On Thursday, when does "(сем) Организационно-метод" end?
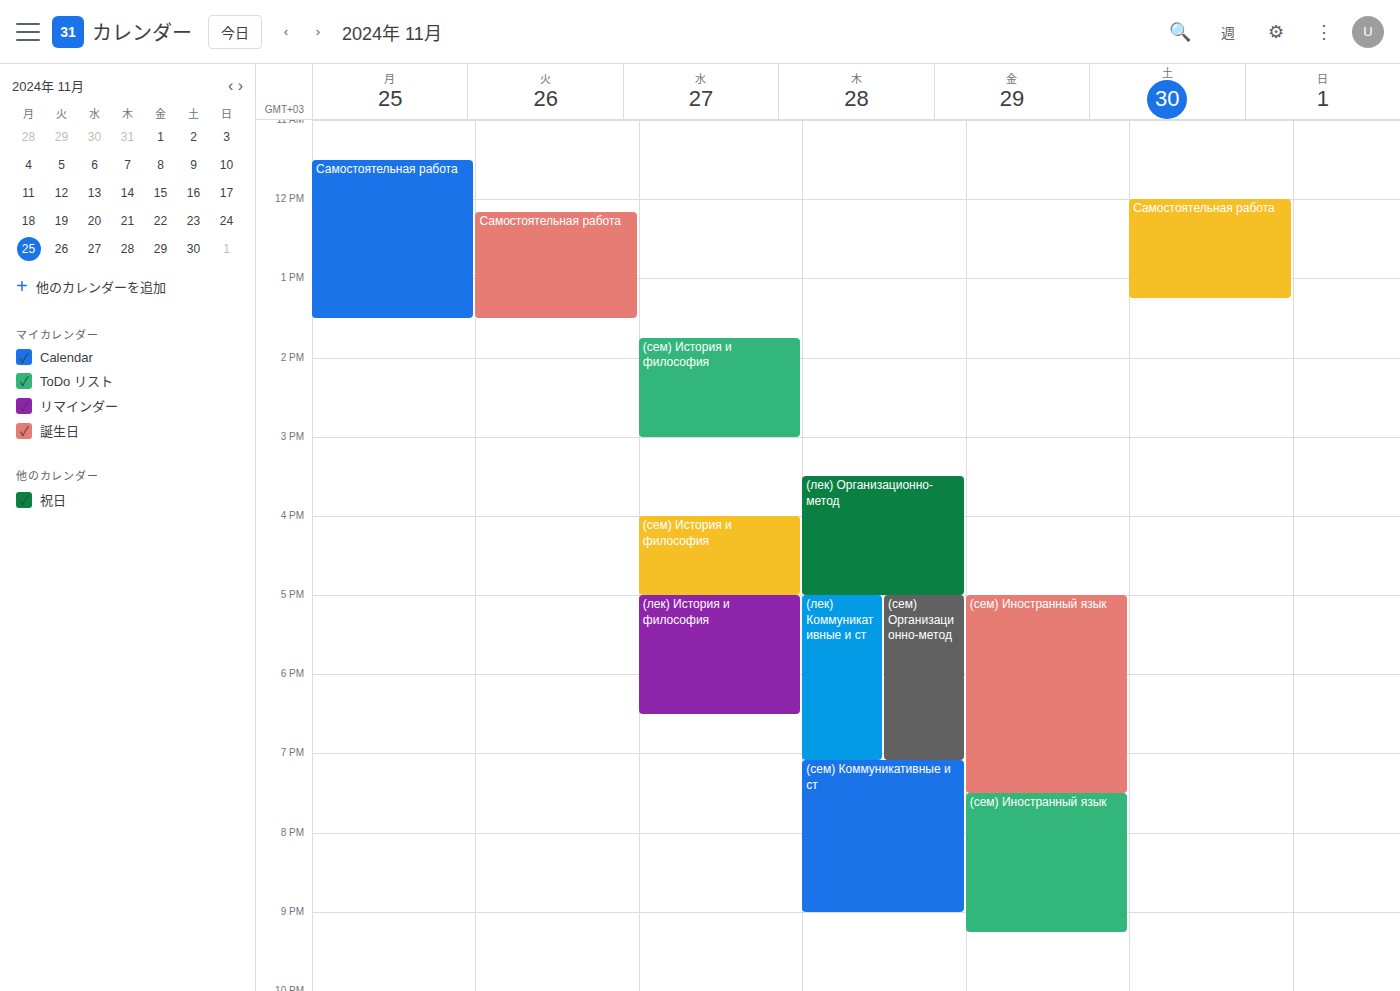
7:05 PM